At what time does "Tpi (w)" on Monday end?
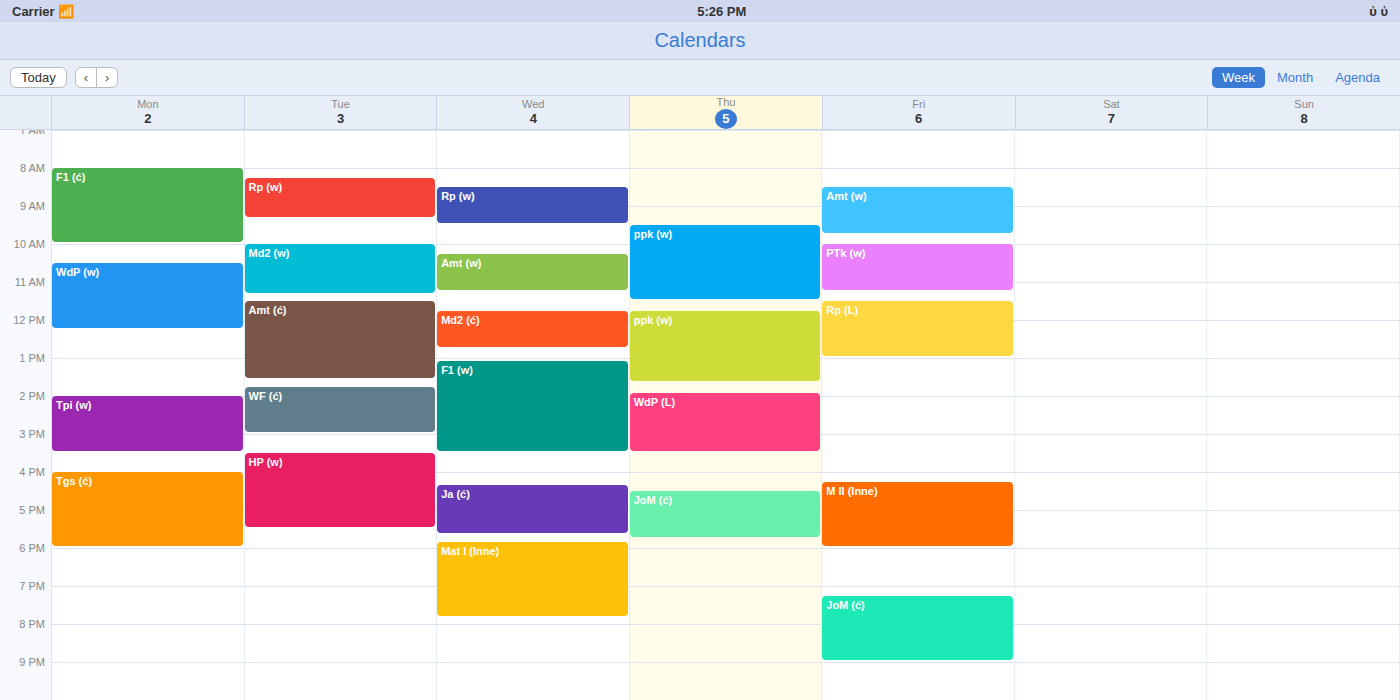
3:30 PM